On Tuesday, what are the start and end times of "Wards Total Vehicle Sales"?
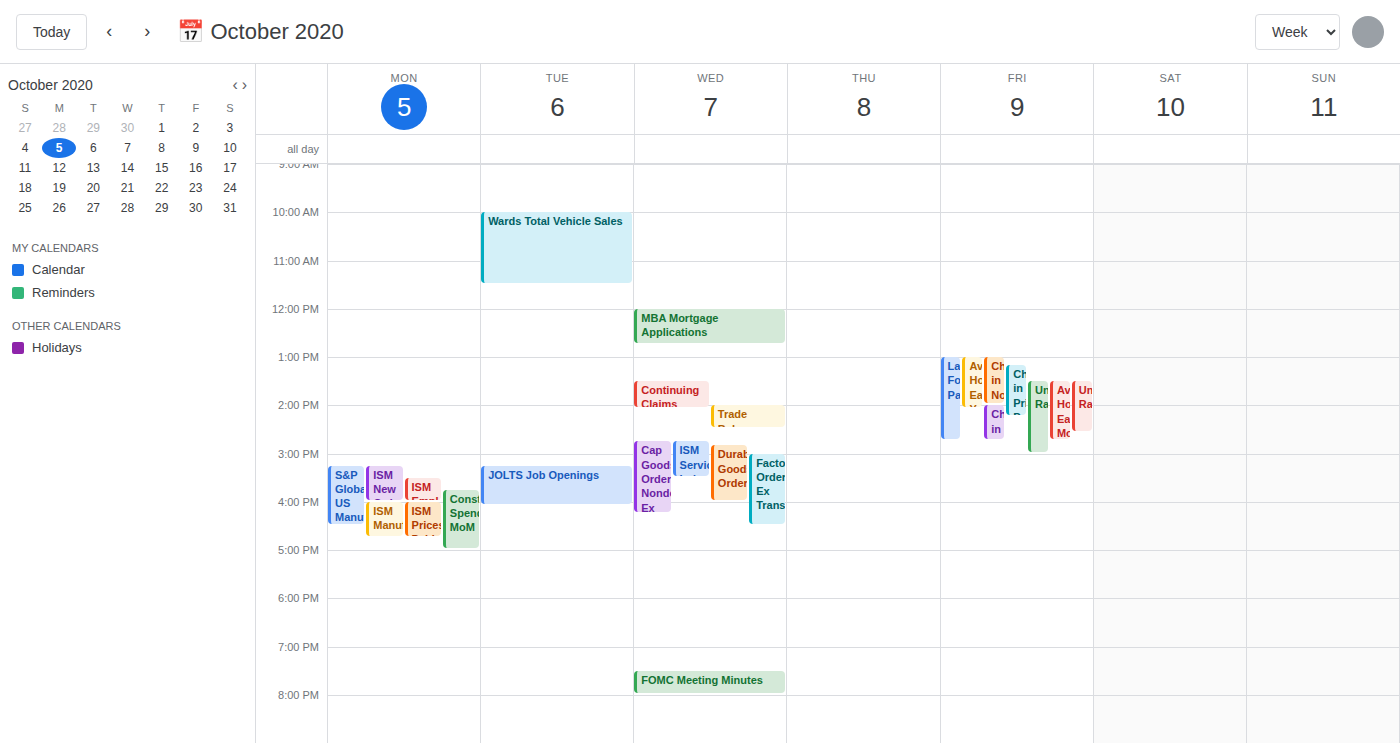
10:00 AM to 11:30 AM